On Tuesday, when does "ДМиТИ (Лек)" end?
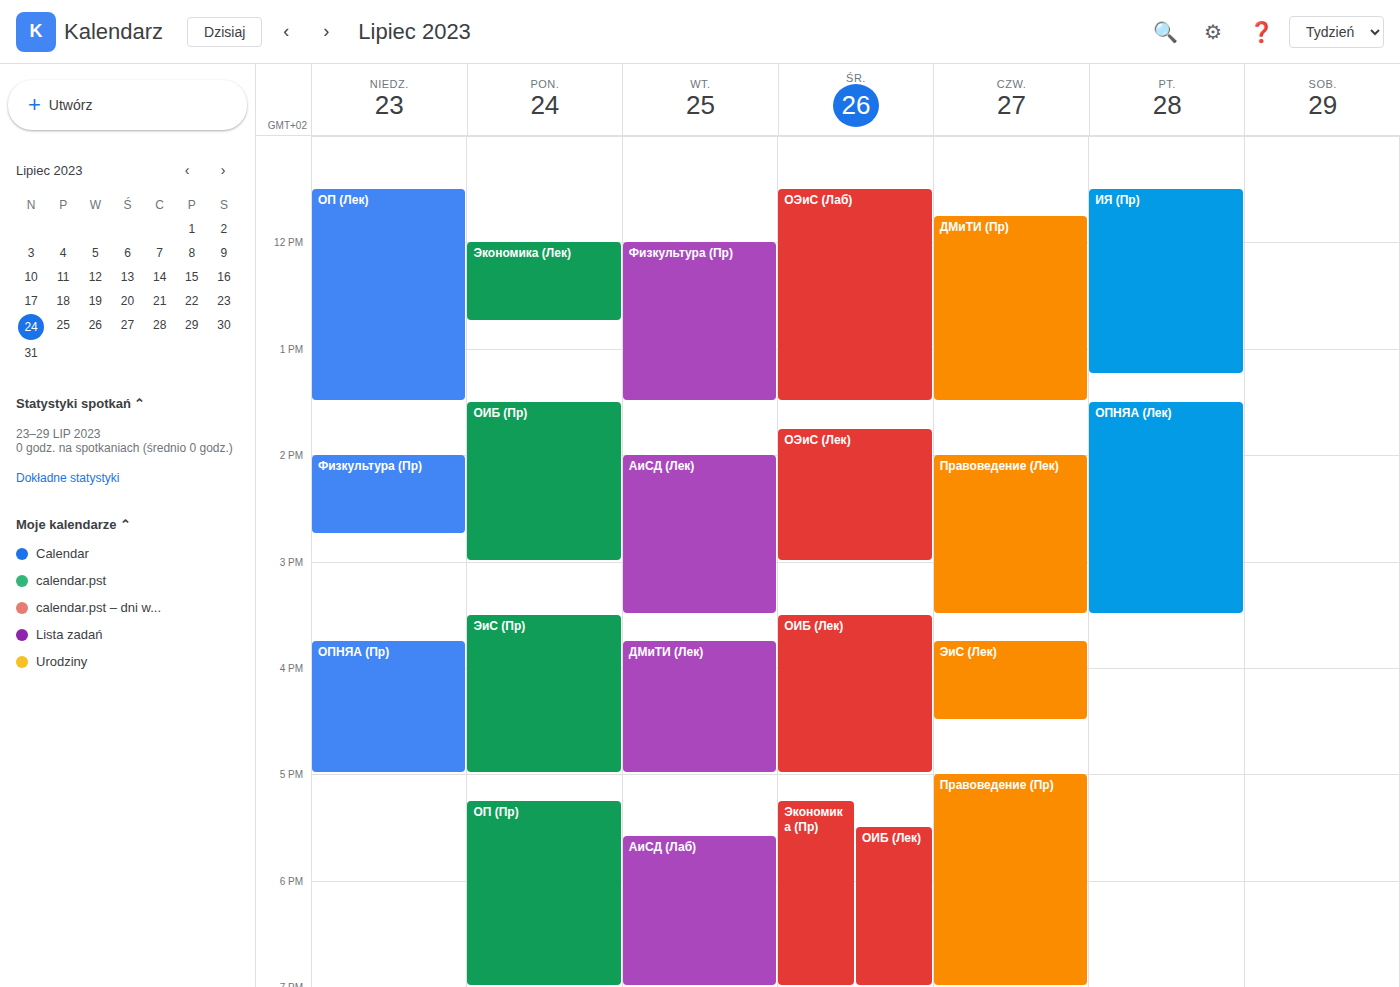
5:00 PM